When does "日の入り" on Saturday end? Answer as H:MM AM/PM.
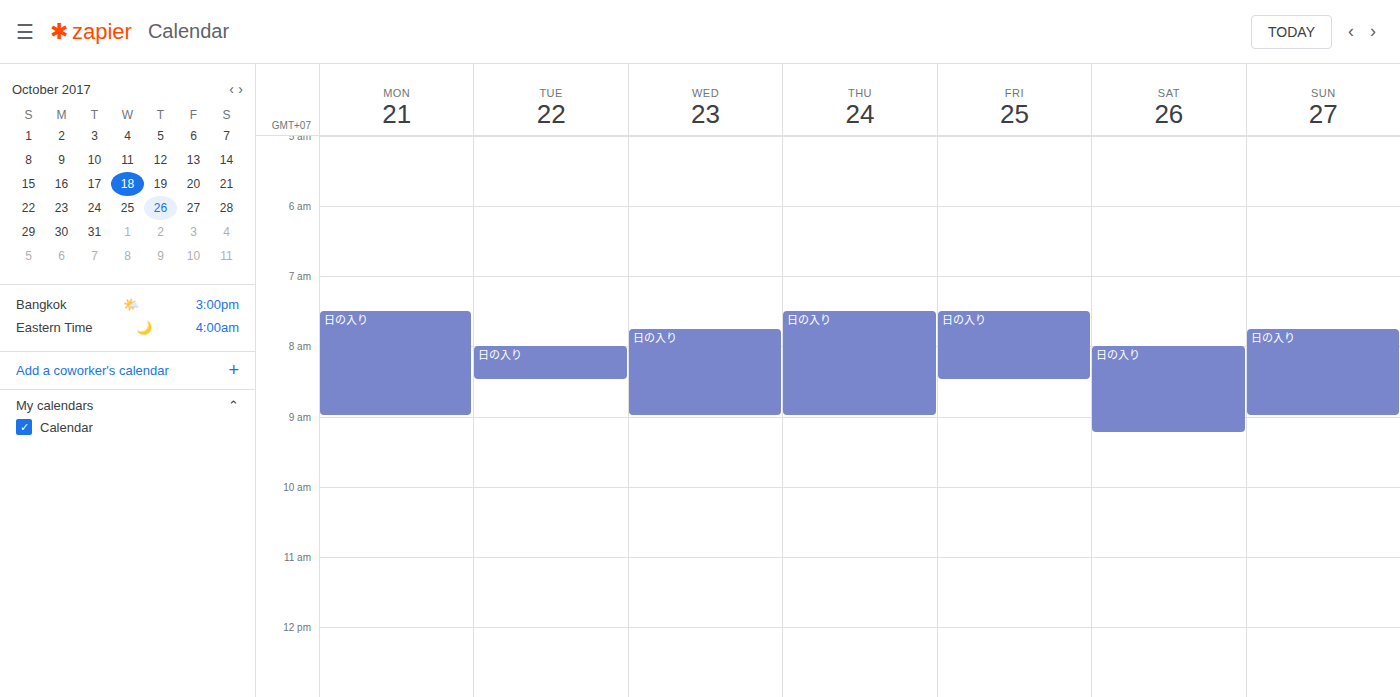
9:15 AM